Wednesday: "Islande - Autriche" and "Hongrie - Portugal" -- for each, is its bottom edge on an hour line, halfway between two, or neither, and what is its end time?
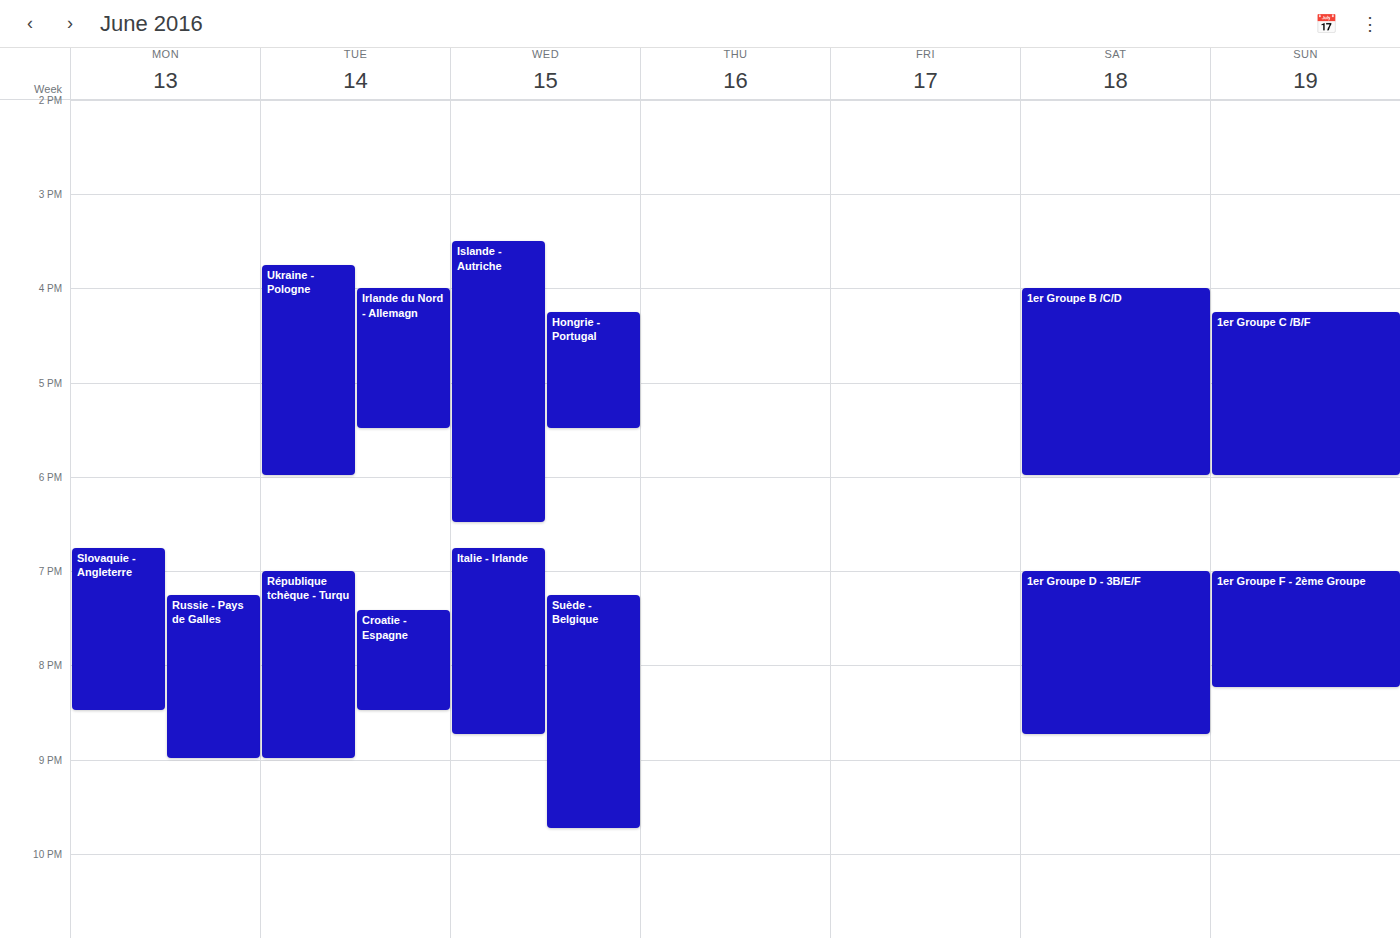
"Islande - Autriche": 18:30, halfway between the 18:00 and 19:00 lines. "Hongrie - Portugal": 17:30, halfway between the 17:00 and 18:00 lines.